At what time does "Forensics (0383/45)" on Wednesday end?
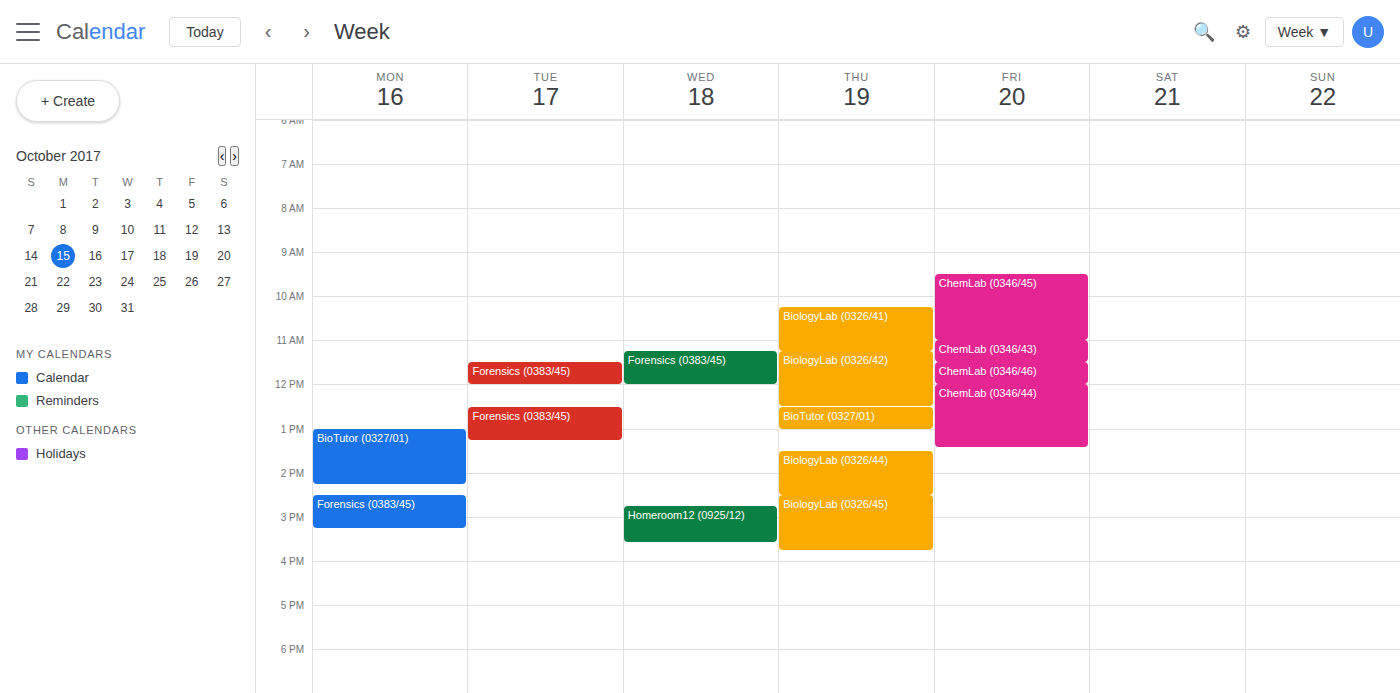
12:00 PM